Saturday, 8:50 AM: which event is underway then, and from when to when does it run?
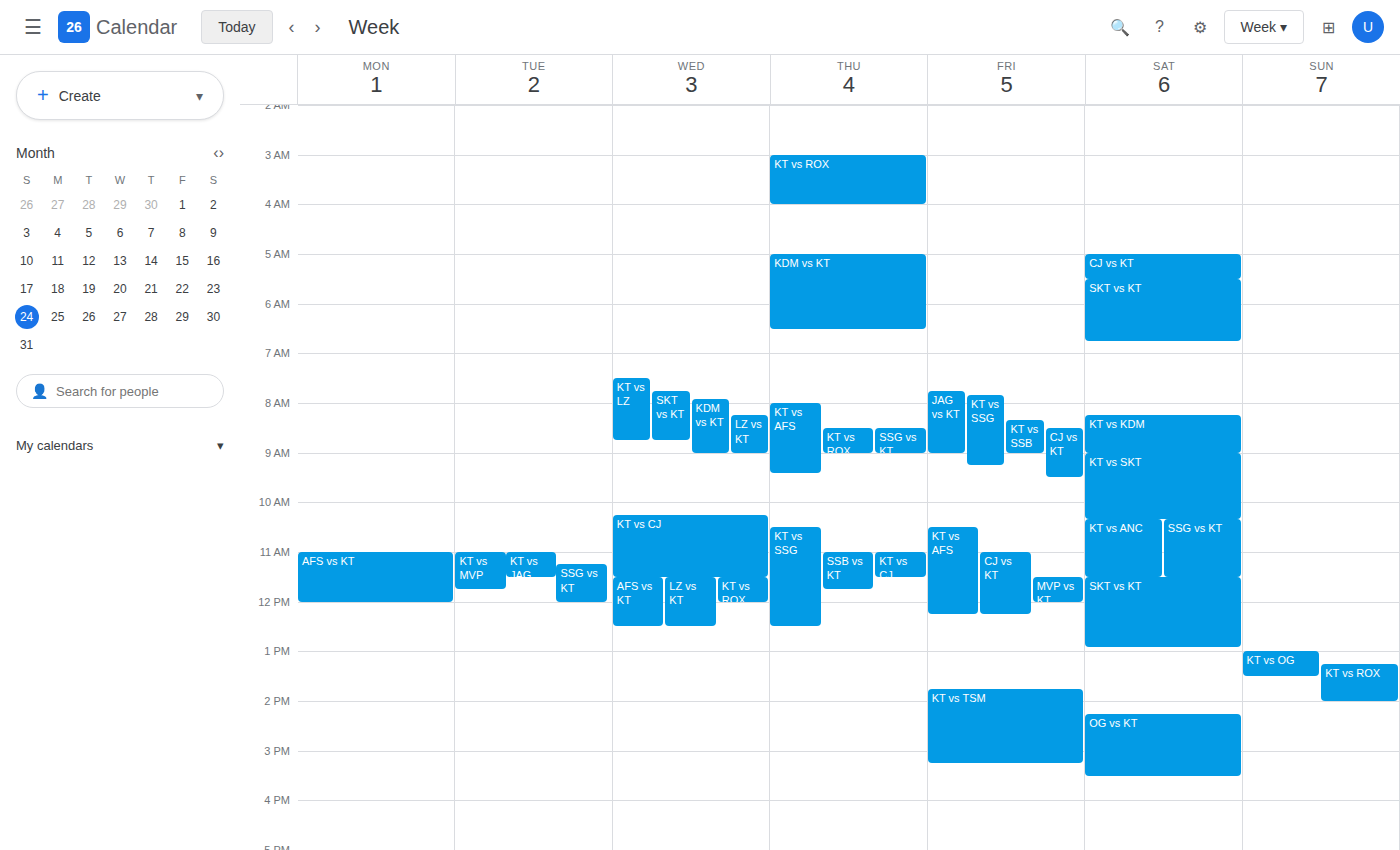
"KT vs KDM", 8:15 AM to 9:00 AM